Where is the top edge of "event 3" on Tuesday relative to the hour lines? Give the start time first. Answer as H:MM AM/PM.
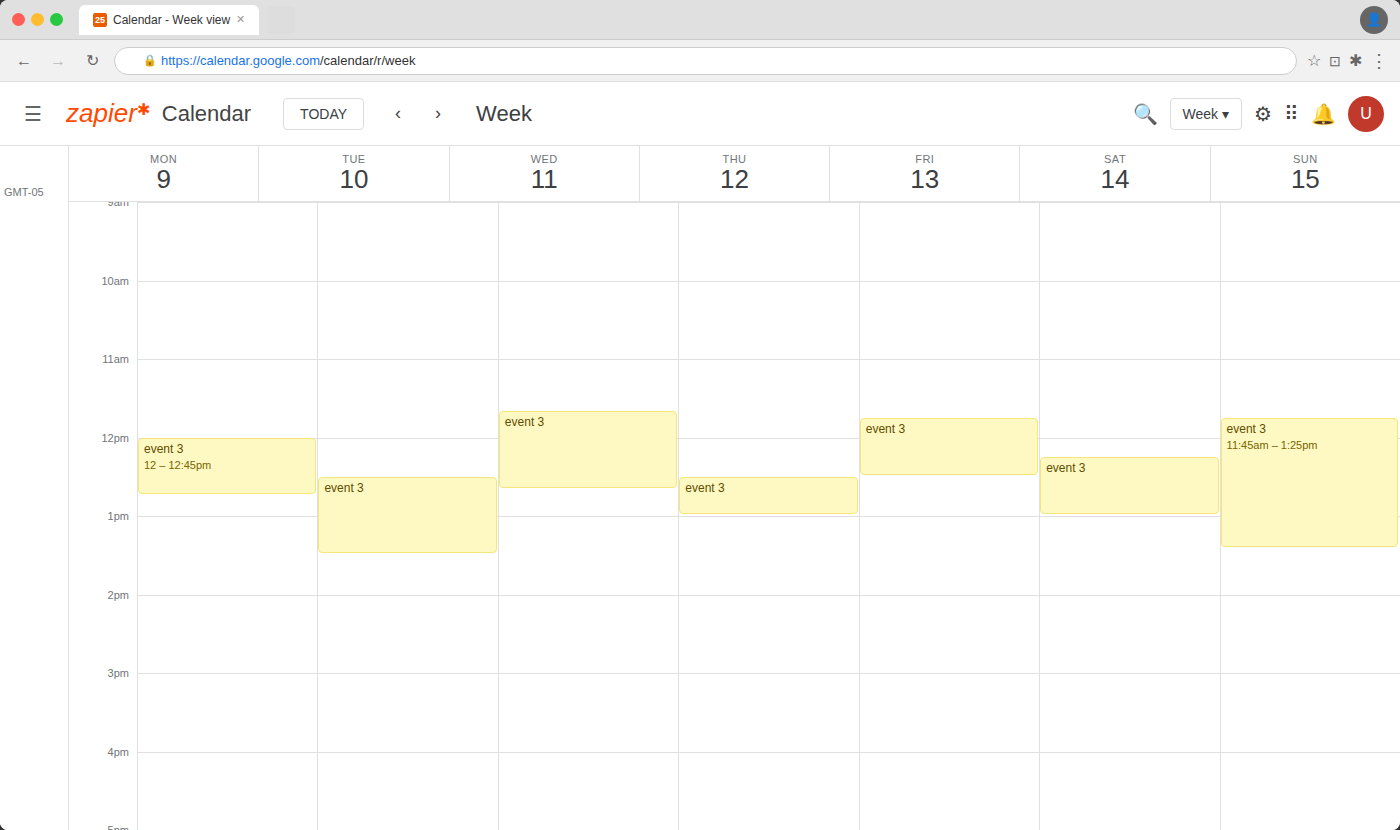
12:30 PM -- halfway between the 12 PM and 1 PM lines.